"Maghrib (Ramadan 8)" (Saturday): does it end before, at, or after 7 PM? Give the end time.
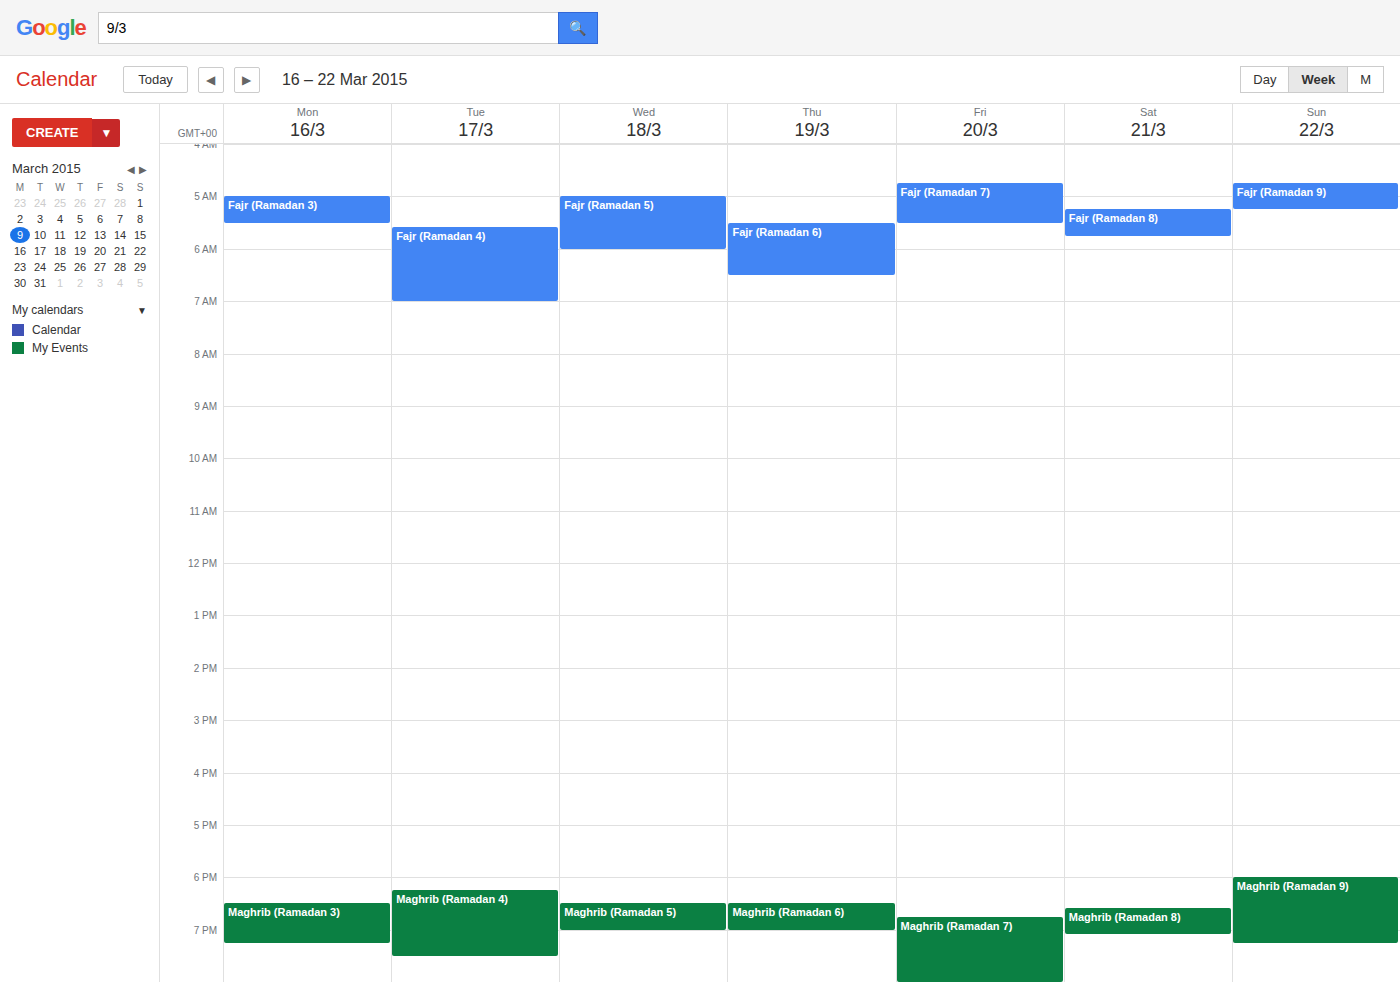
7:05 PM -- after 7 PM, 5 minutes below the 7 PM line.